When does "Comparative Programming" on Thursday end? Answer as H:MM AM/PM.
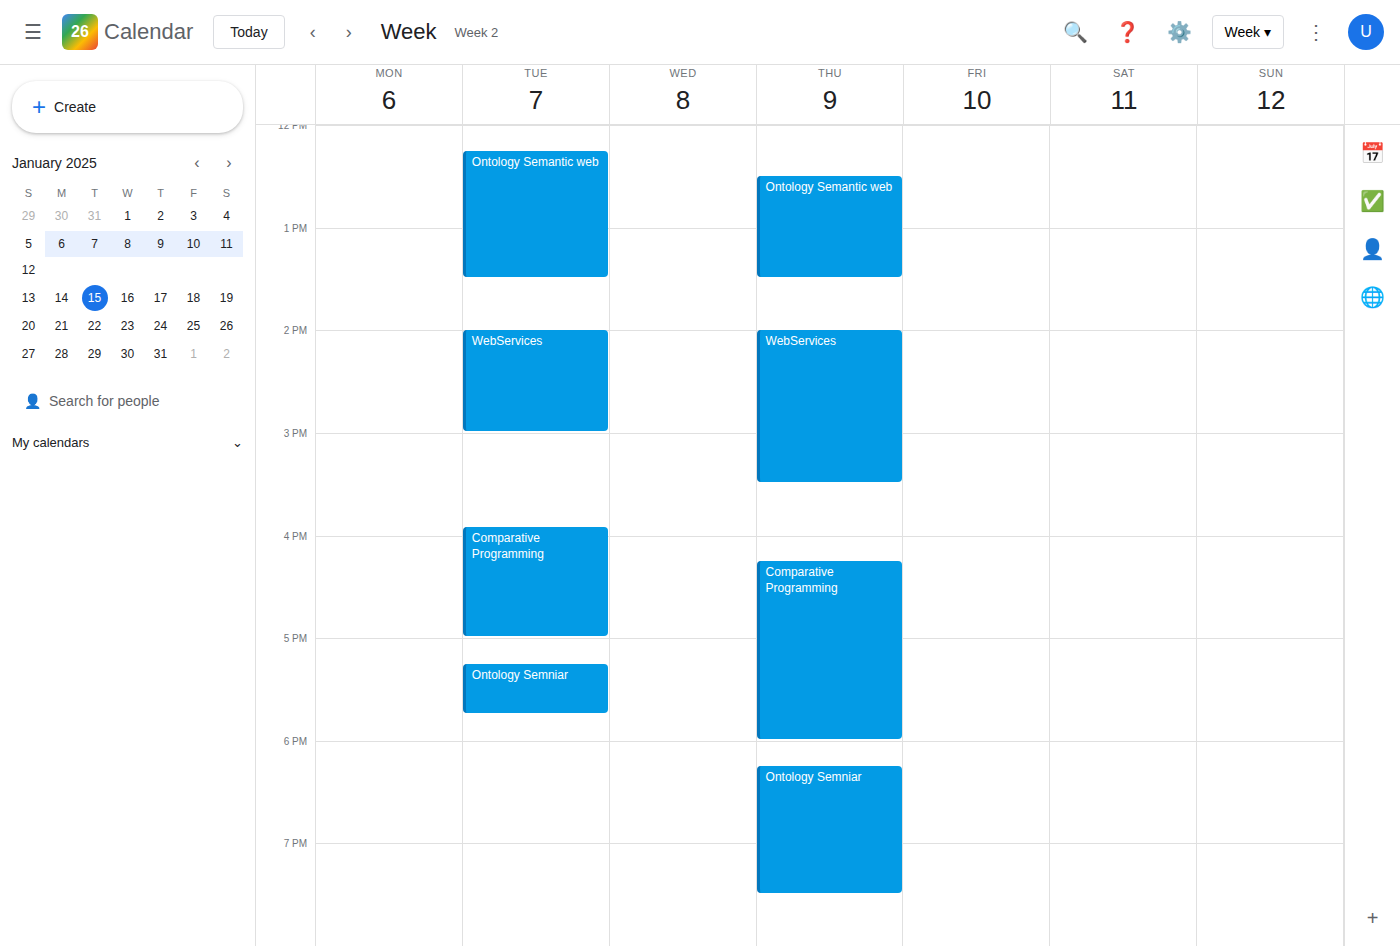
6:00 PM